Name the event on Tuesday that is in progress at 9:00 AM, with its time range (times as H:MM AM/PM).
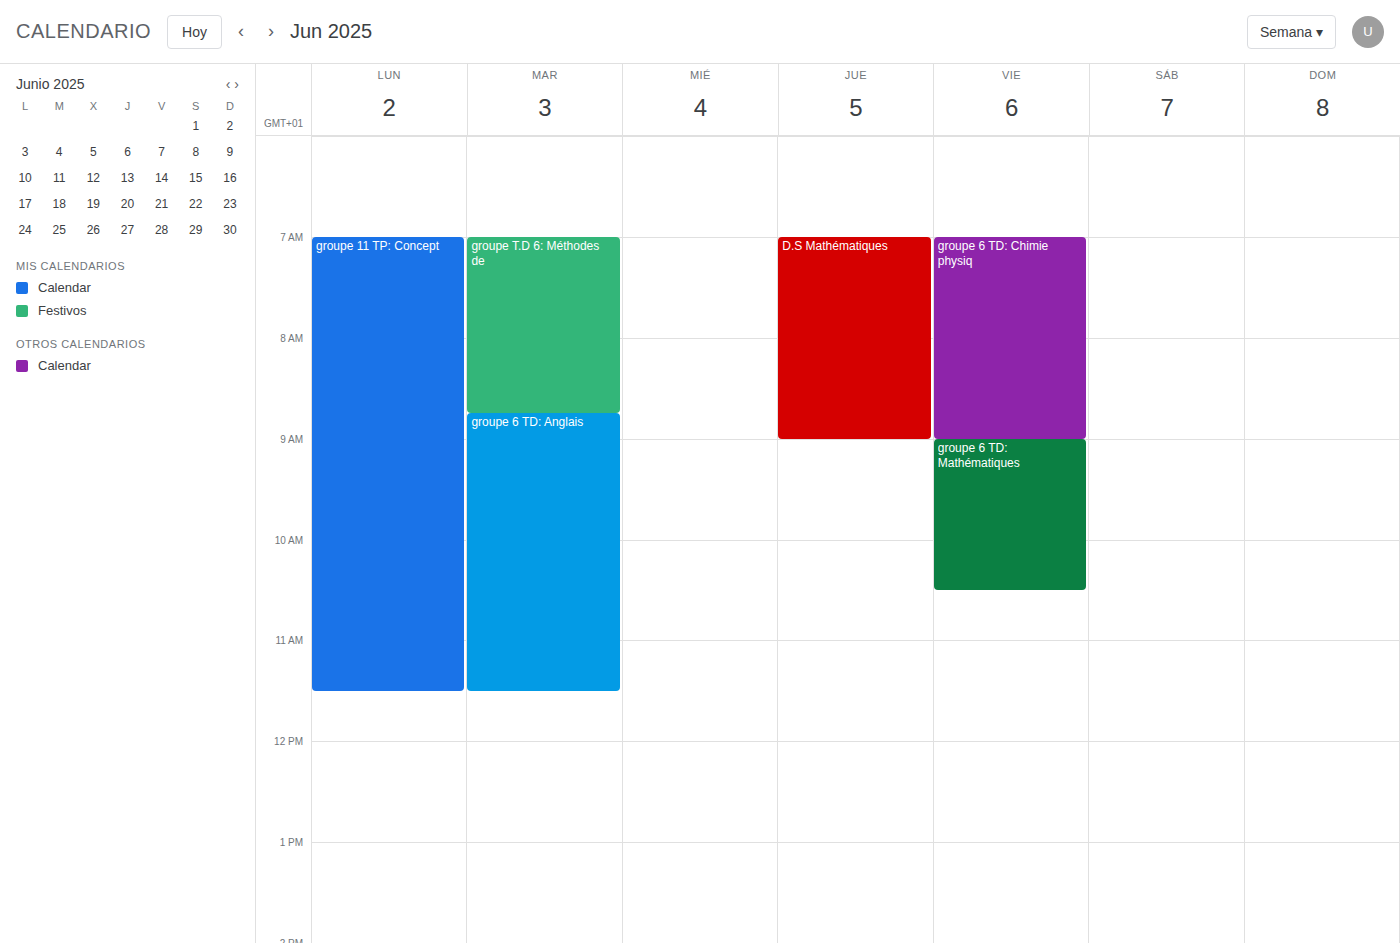
"groupe 6 TD: Anglais", 8:45 AM to 11:30 AM